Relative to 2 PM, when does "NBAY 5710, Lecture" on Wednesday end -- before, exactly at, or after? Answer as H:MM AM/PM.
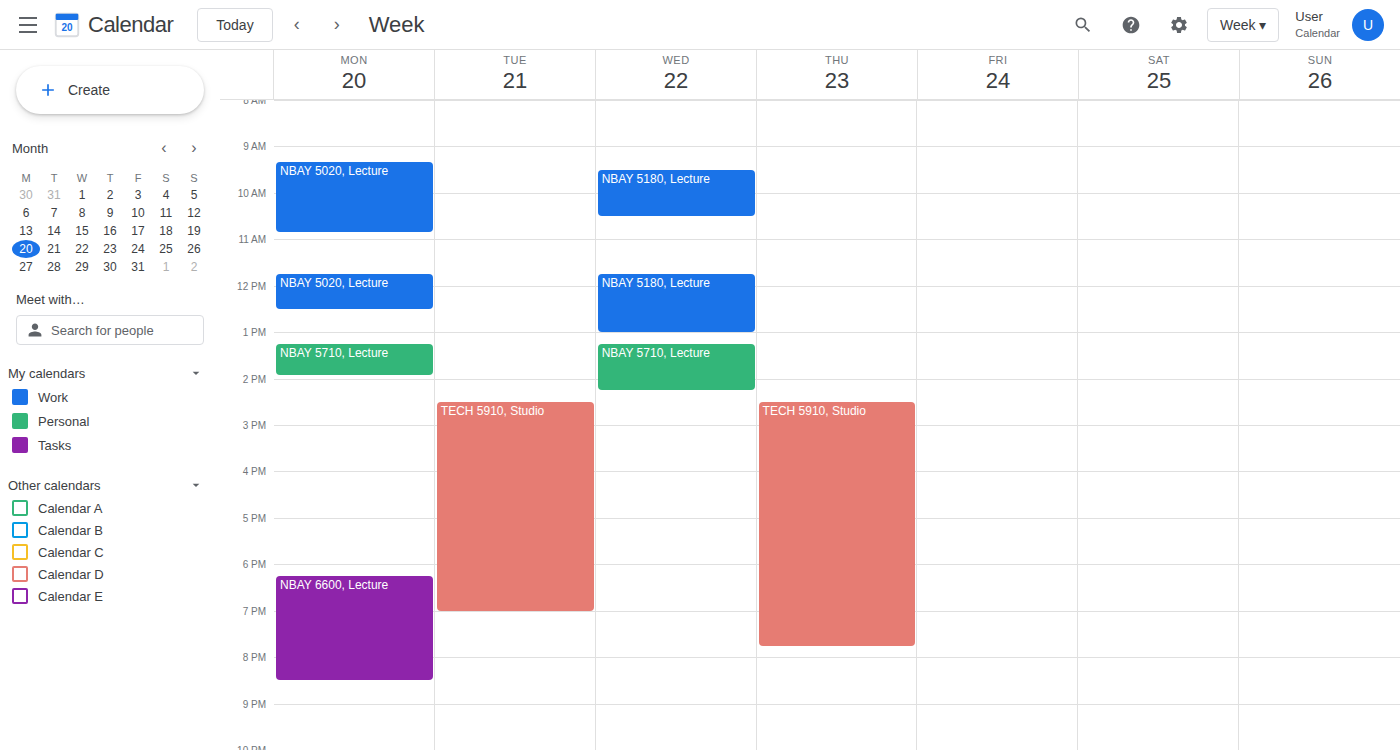
2:15 PM -- after 2 PM, 15 minutes below the 2 PM line.